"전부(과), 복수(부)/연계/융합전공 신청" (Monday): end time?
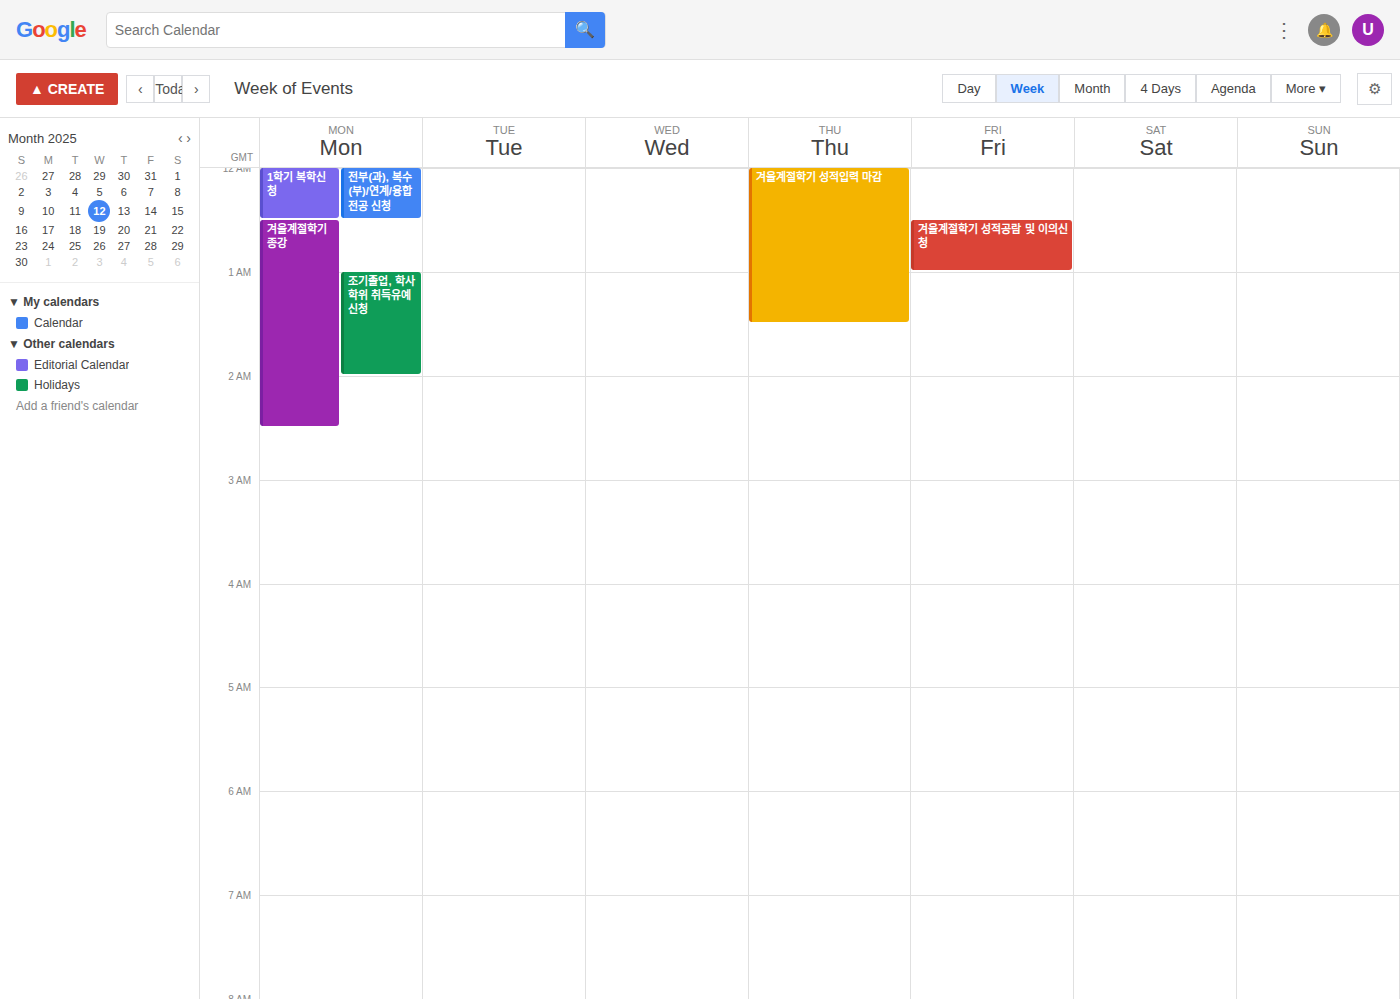
12:30 AM